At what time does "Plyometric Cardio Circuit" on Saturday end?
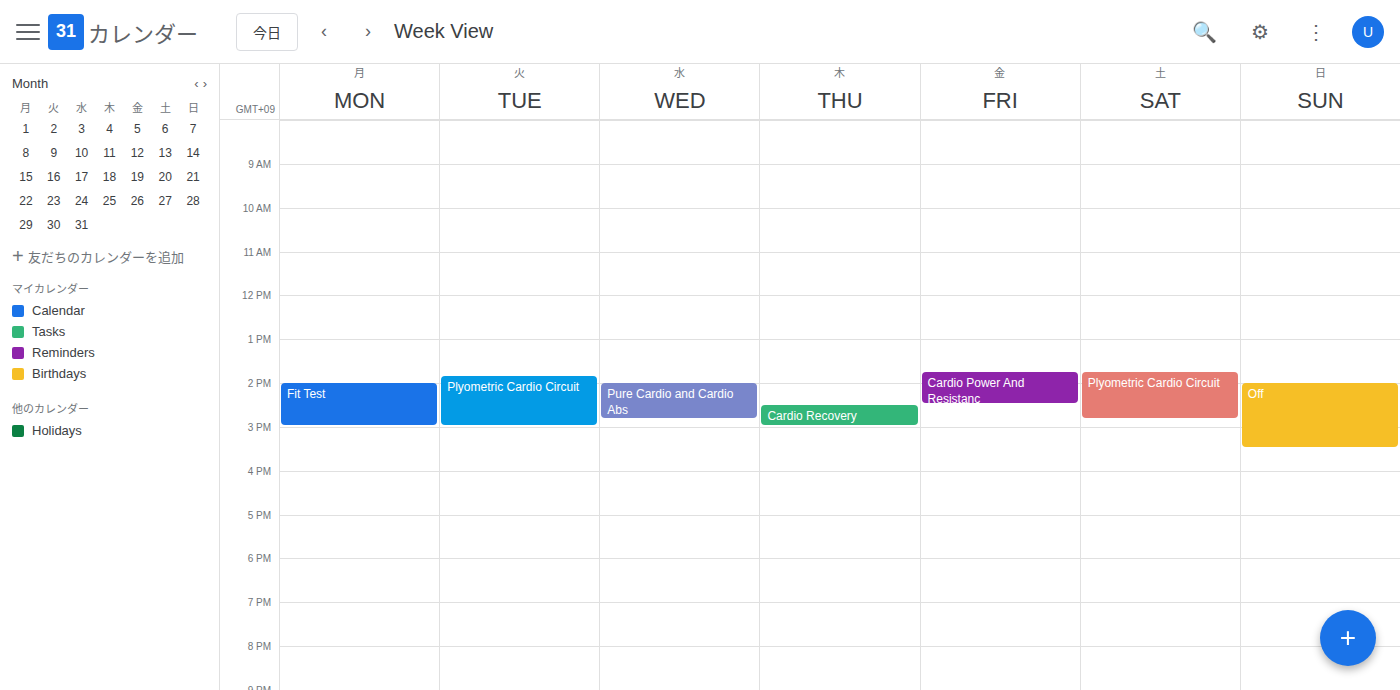
2:50 PM